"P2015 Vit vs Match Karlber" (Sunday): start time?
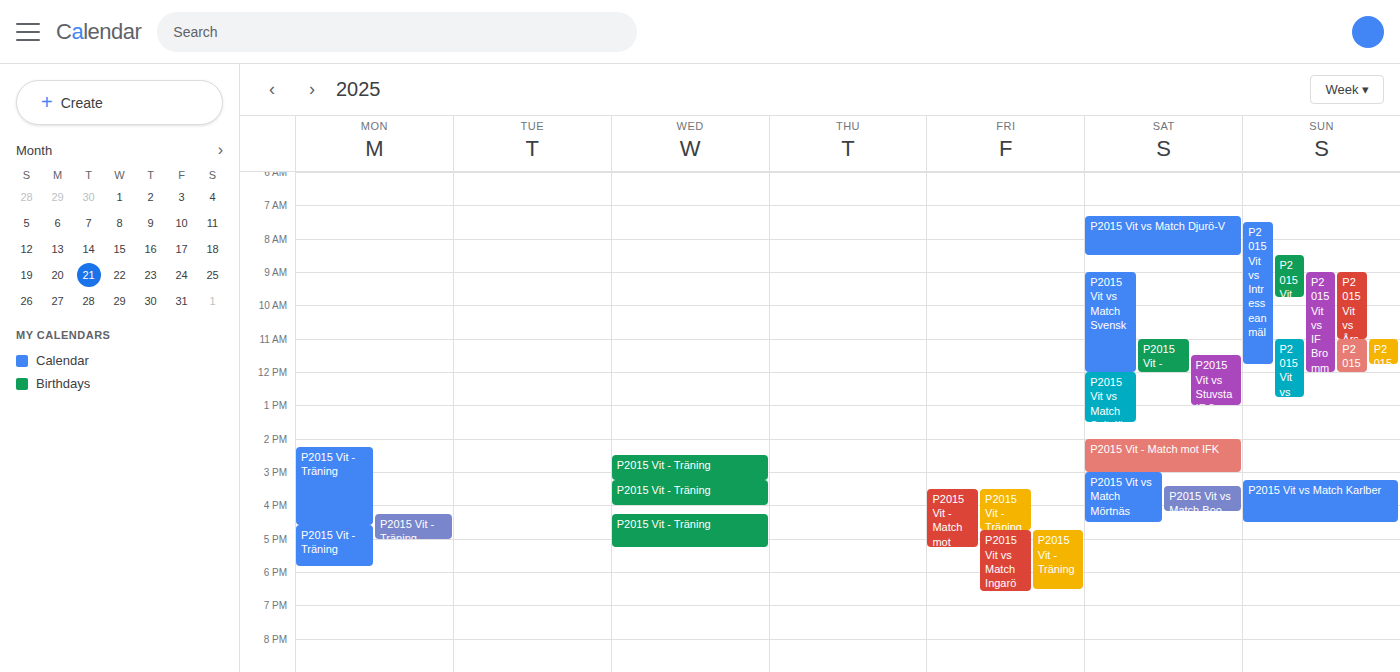
3:15 PM